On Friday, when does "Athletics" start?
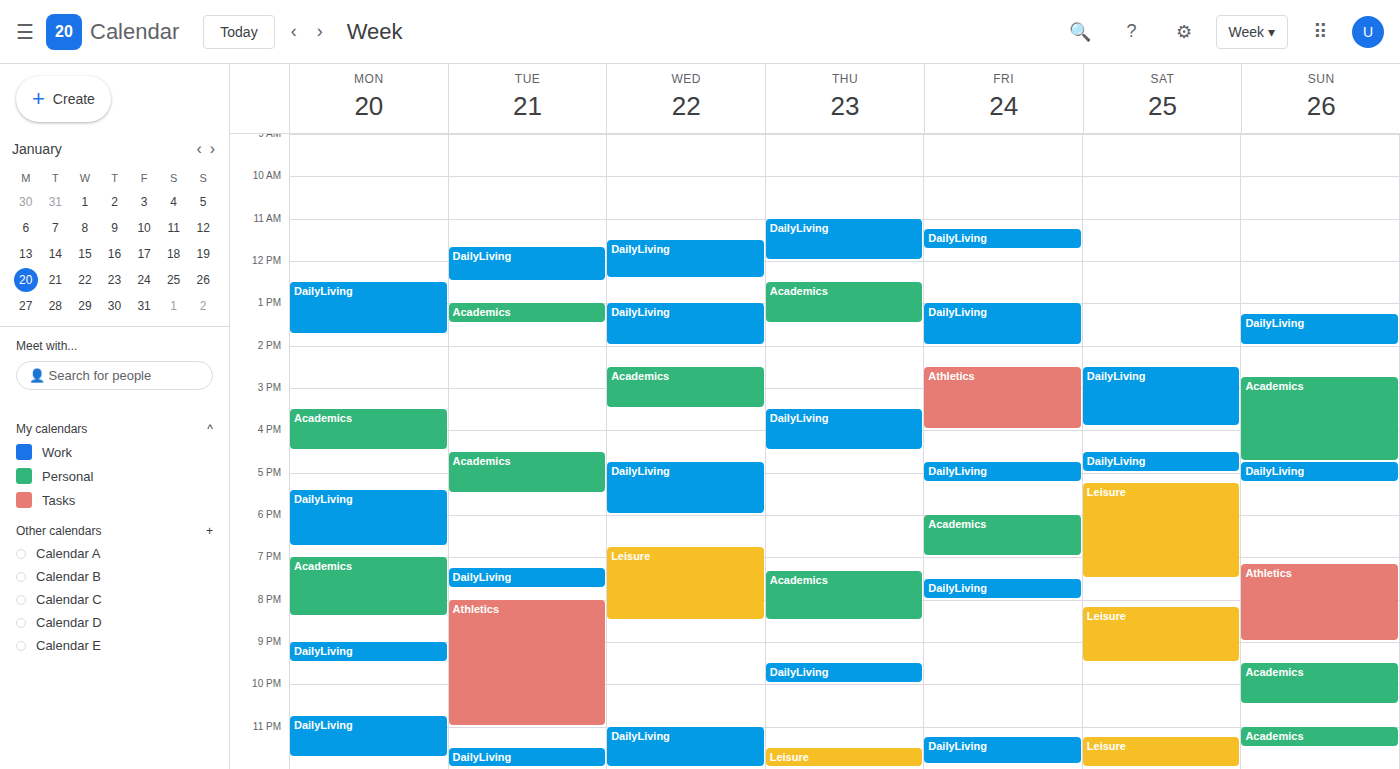
2:30 PM